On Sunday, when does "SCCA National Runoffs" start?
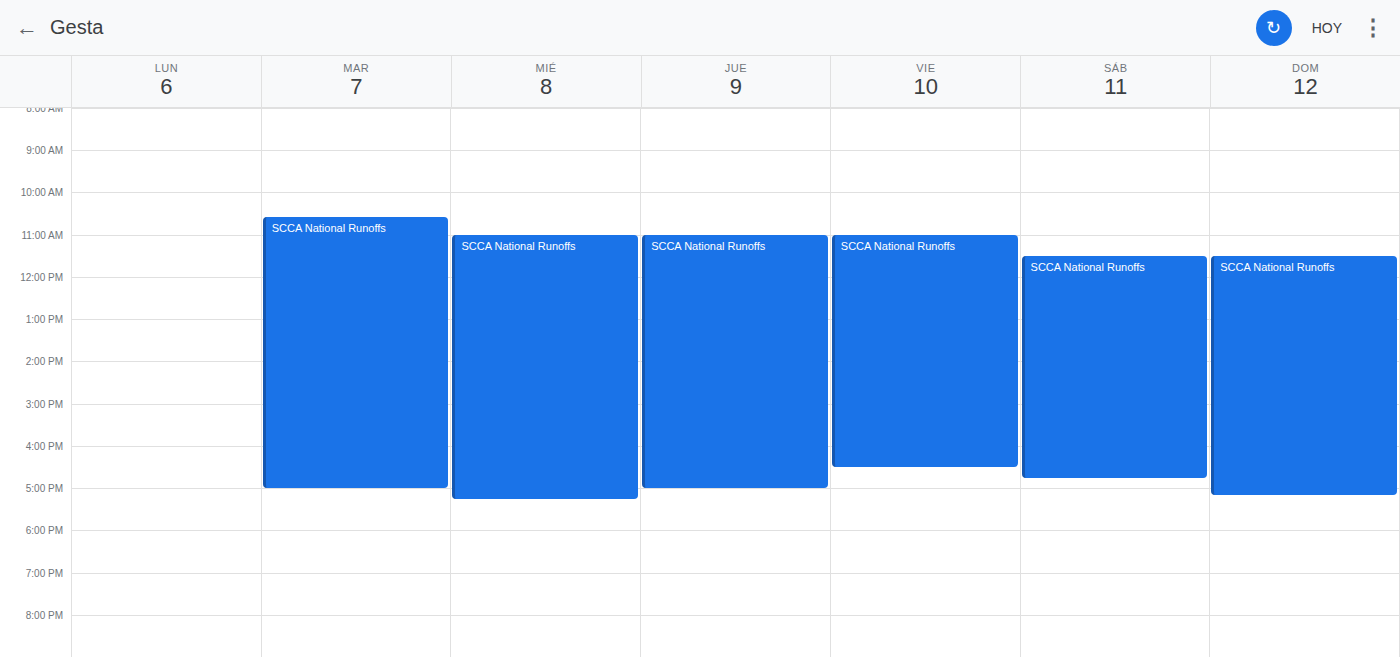
11:30 AM